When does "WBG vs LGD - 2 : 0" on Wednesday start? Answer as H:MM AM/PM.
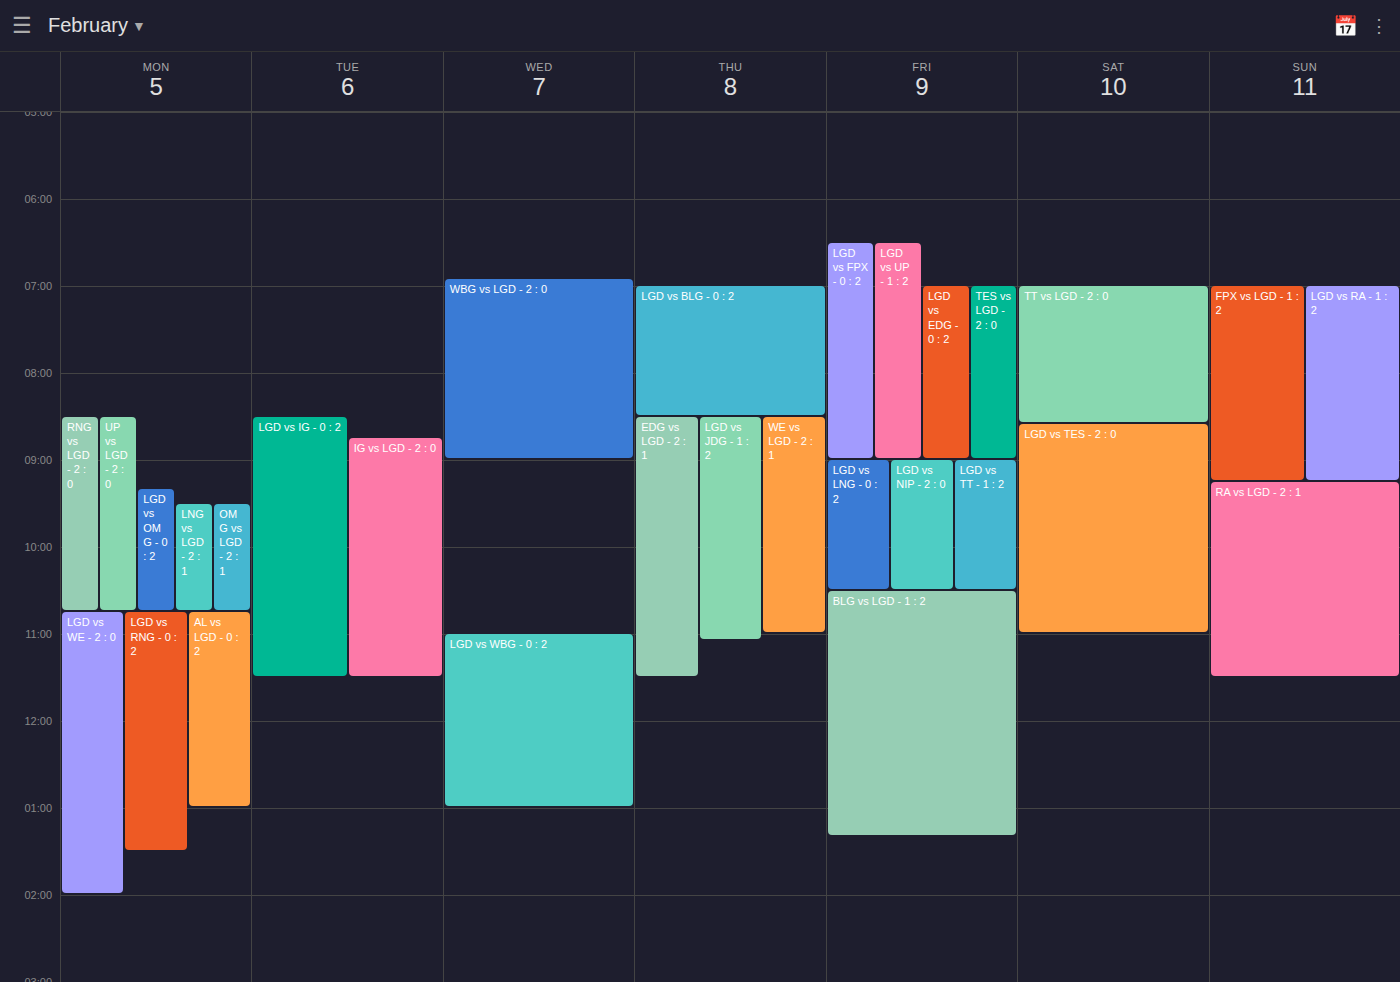
6:55 AM